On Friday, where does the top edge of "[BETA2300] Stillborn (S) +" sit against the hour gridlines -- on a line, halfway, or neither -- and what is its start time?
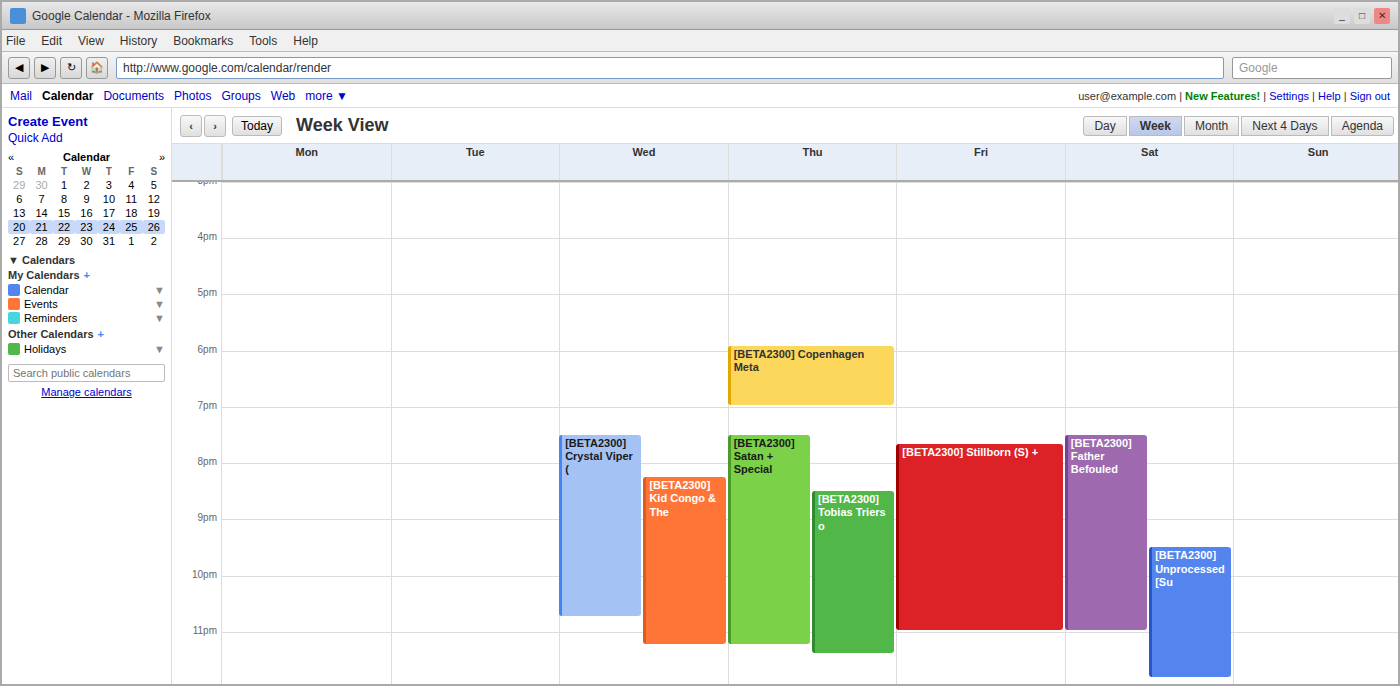
7:40 PM -- neither: 40 minutes below the 7 PM line and 20 minutes above the 8 PM line.